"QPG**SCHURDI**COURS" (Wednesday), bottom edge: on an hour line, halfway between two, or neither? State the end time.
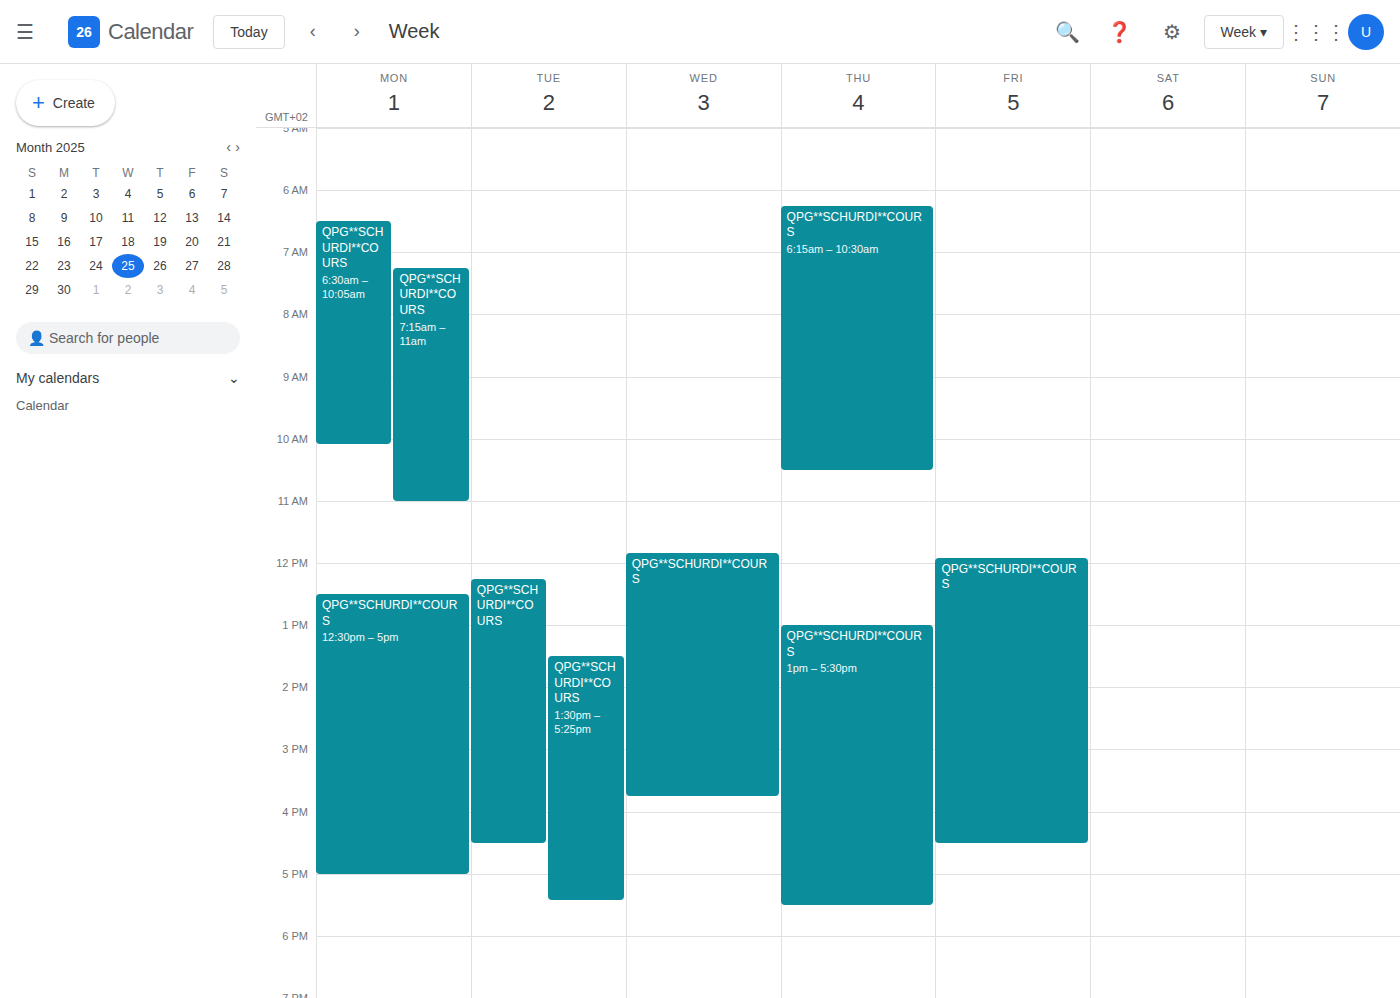
3:45 PM -- neither: three quarters of the way from the 3 PM line to the 4 PM line.